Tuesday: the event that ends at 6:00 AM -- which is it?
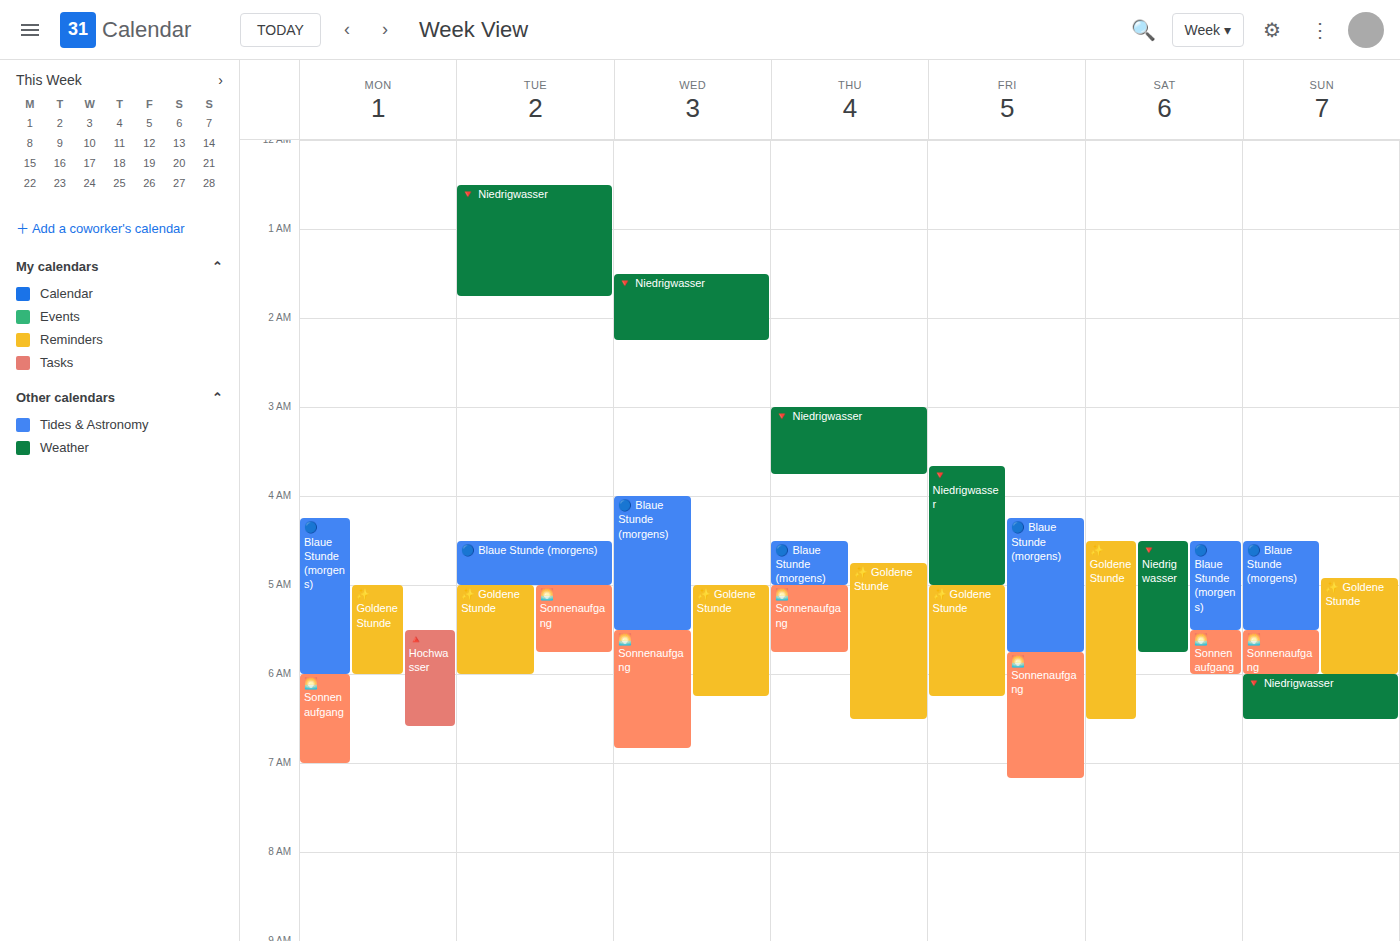
"✨ Goldene Stunde"